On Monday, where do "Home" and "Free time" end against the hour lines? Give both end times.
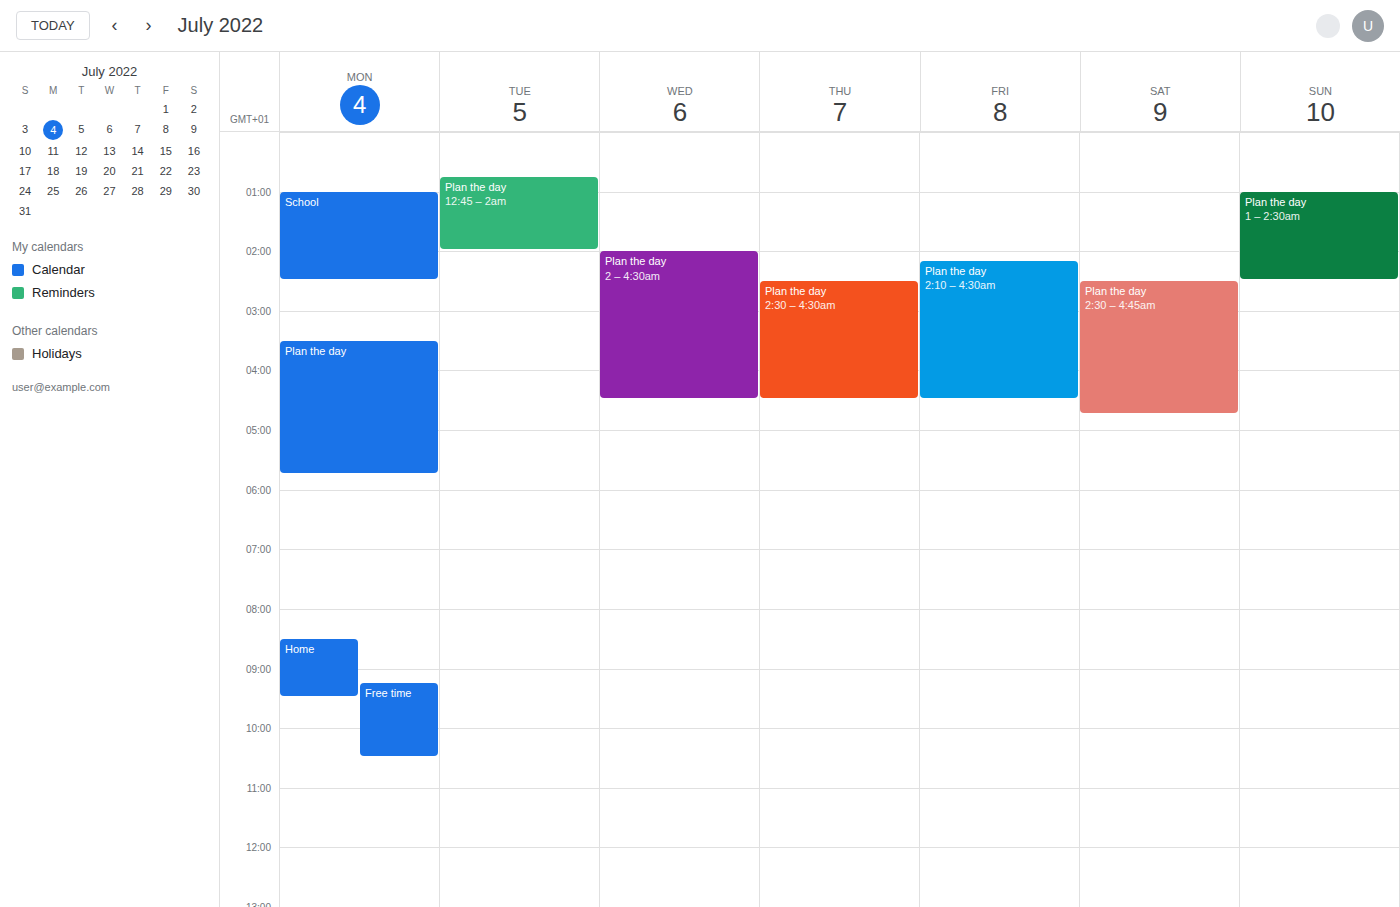
"Home": 9:30 AM, halfway between the 9 AM and 10 AM lines. "Free time": 10:30 AM, halfway between the 10 AM and 11 AM lines.